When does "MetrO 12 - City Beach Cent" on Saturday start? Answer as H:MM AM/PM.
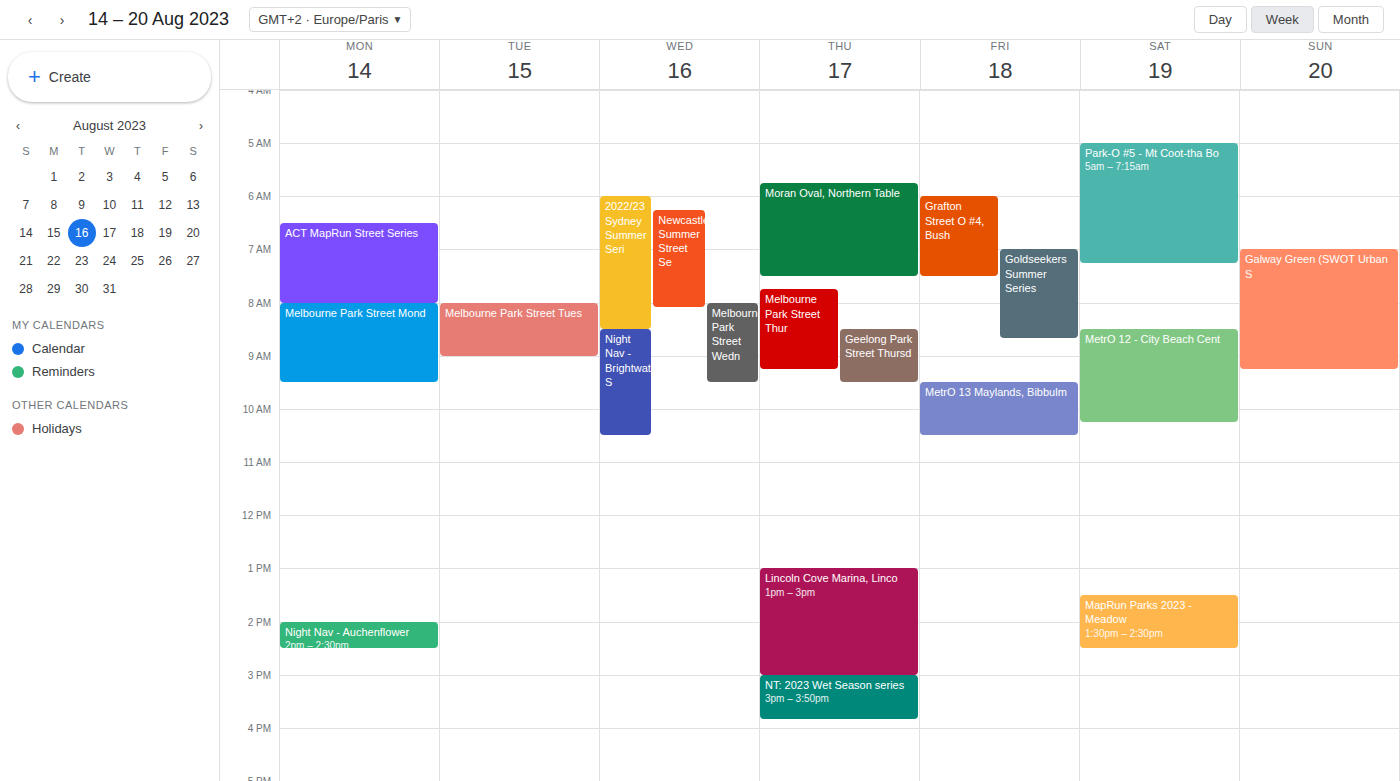
8:30 AM